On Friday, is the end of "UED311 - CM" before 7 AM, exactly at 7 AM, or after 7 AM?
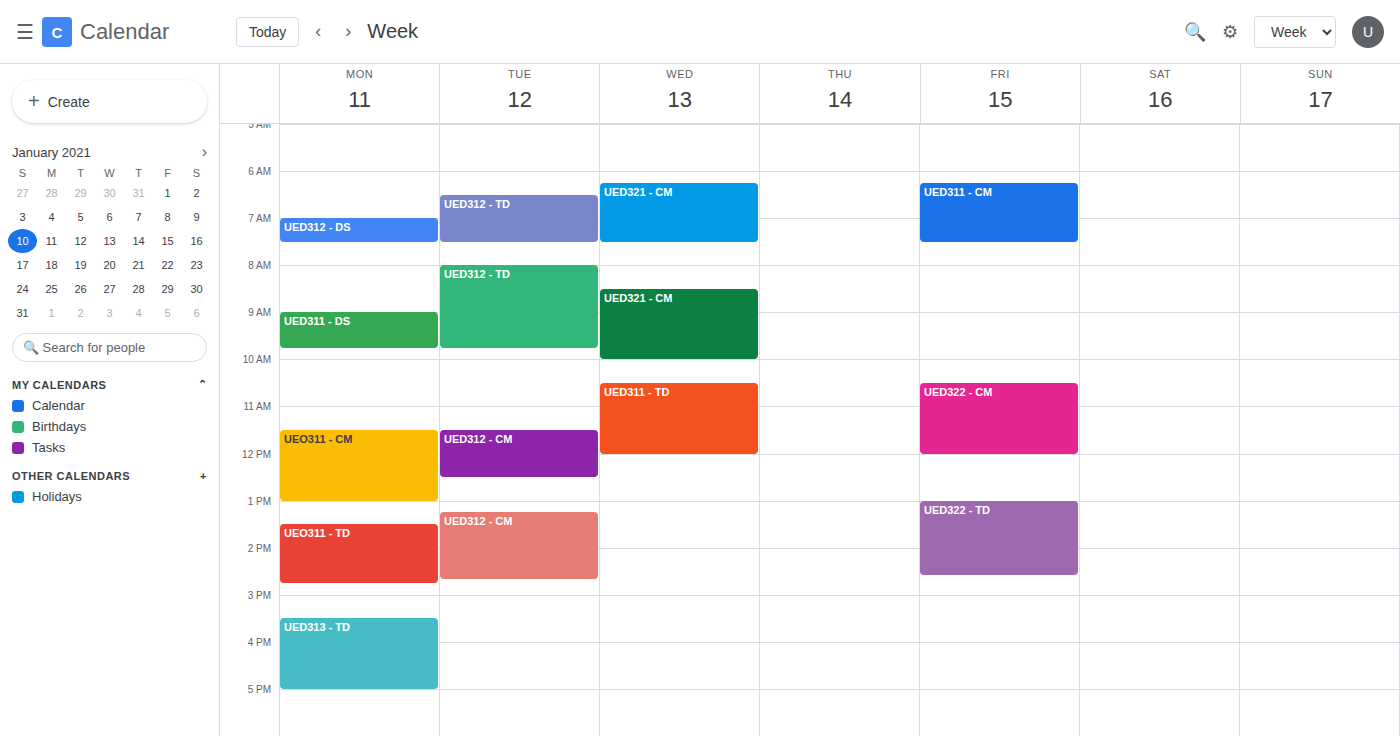
7:30 AM -- after 7 AM, 30 minutes below the 7 AM line.